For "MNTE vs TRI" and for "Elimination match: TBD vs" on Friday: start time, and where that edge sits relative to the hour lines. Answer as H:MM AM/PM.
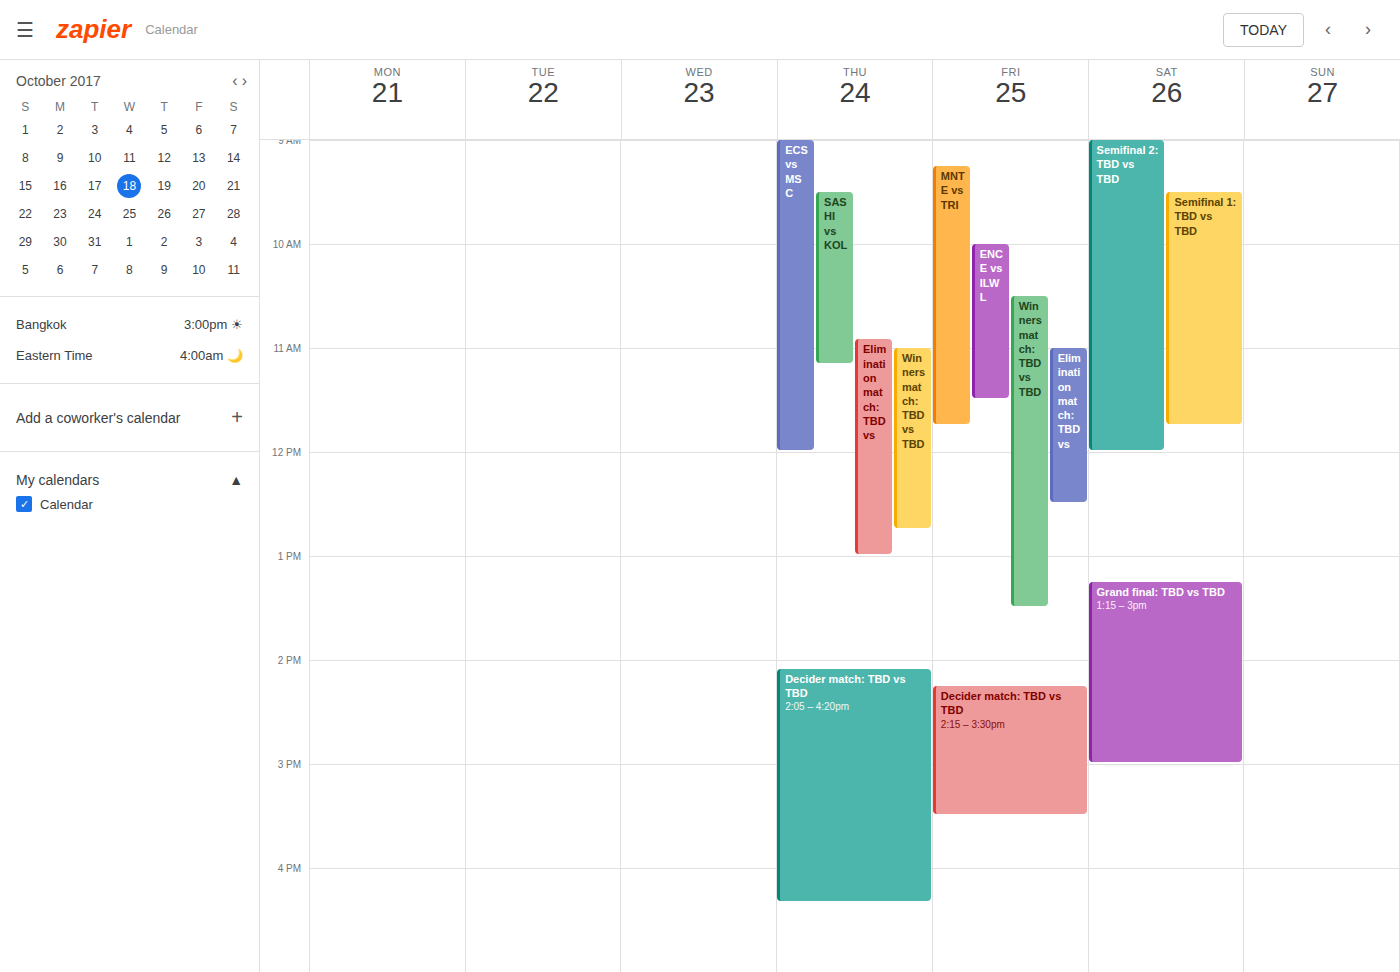
"MNTE vs TRI": 9:15 AM, neither: a quarter of the way from the 9 AM line to the 10 AM line. "Elimination match: TBD vs": 11:00 AM, exactly on the 11 AM line.